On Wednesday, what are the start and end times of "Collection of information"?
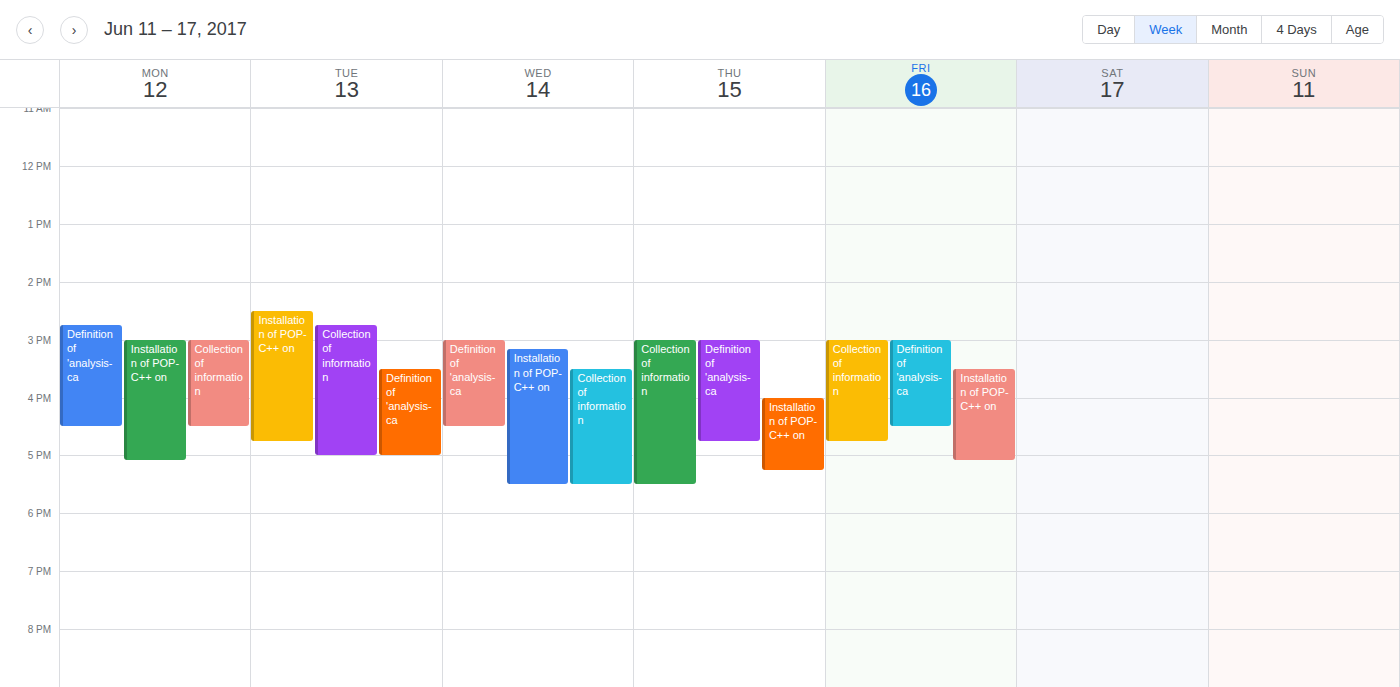
15:30 to 17:30